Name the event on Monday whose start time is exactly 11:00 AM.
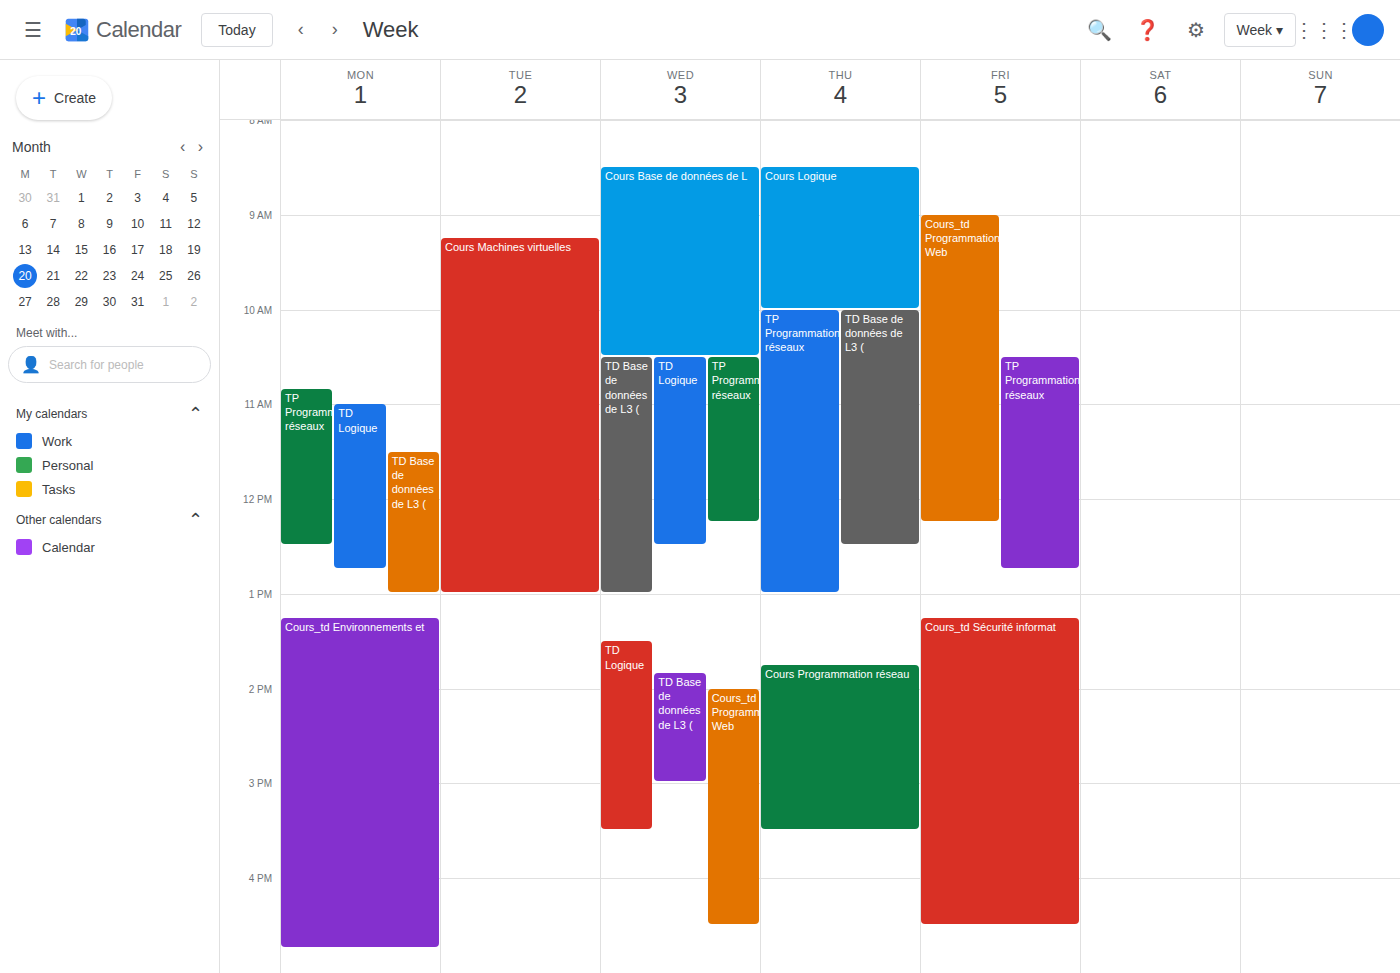
"TD Logique"